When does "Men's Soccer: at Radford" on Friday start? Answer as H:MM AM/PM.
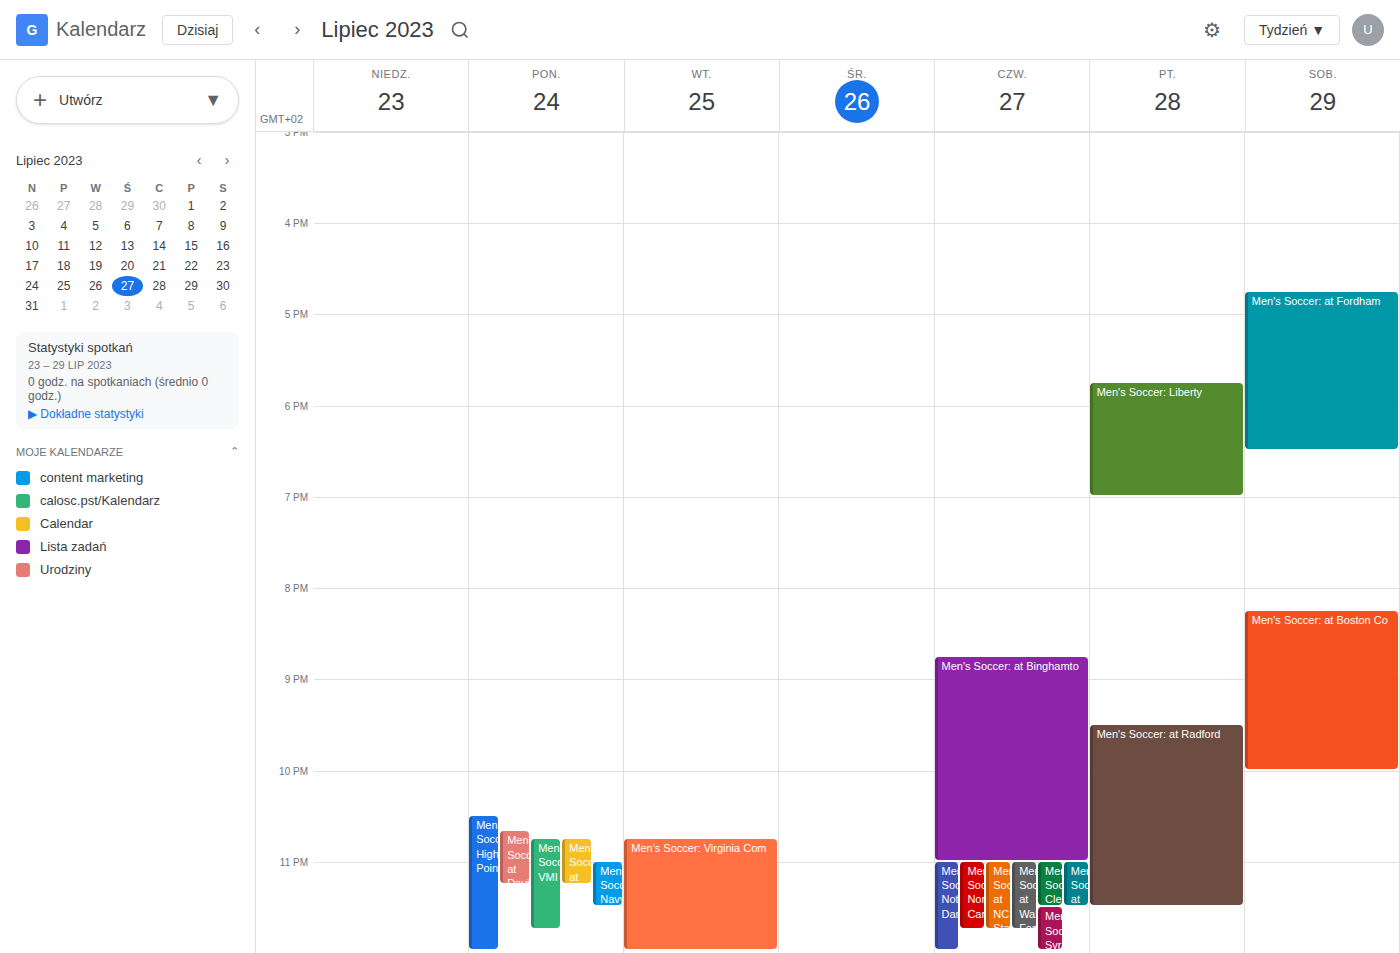
9:30 PM